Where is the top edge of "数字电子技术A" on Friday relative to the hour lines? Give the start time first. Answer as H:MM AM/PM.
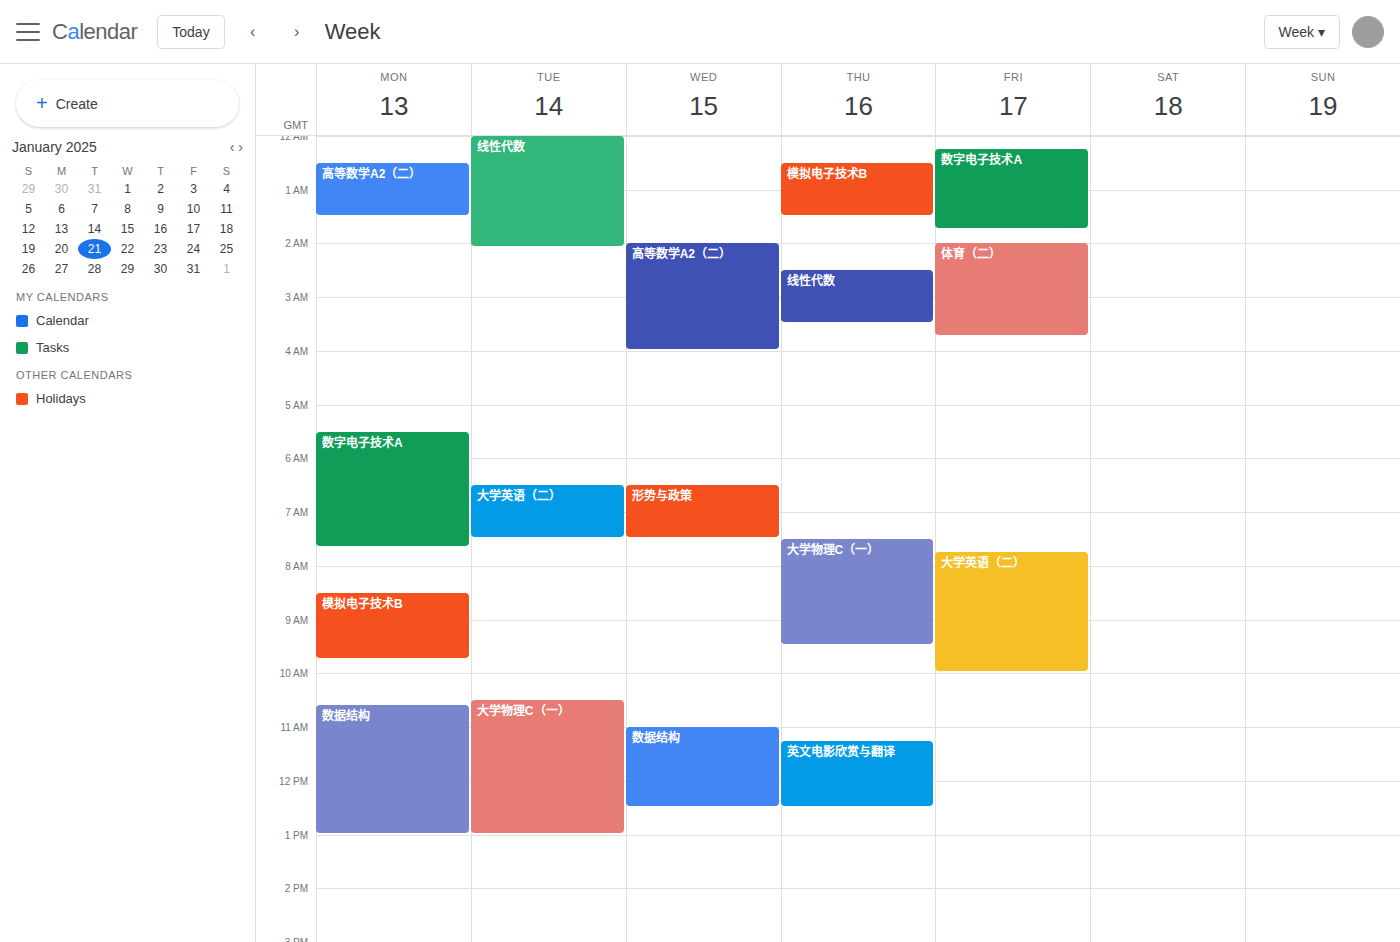
12:15 AM -- neither: a quarter of the way from the 12 AM line to the 1 AM line.